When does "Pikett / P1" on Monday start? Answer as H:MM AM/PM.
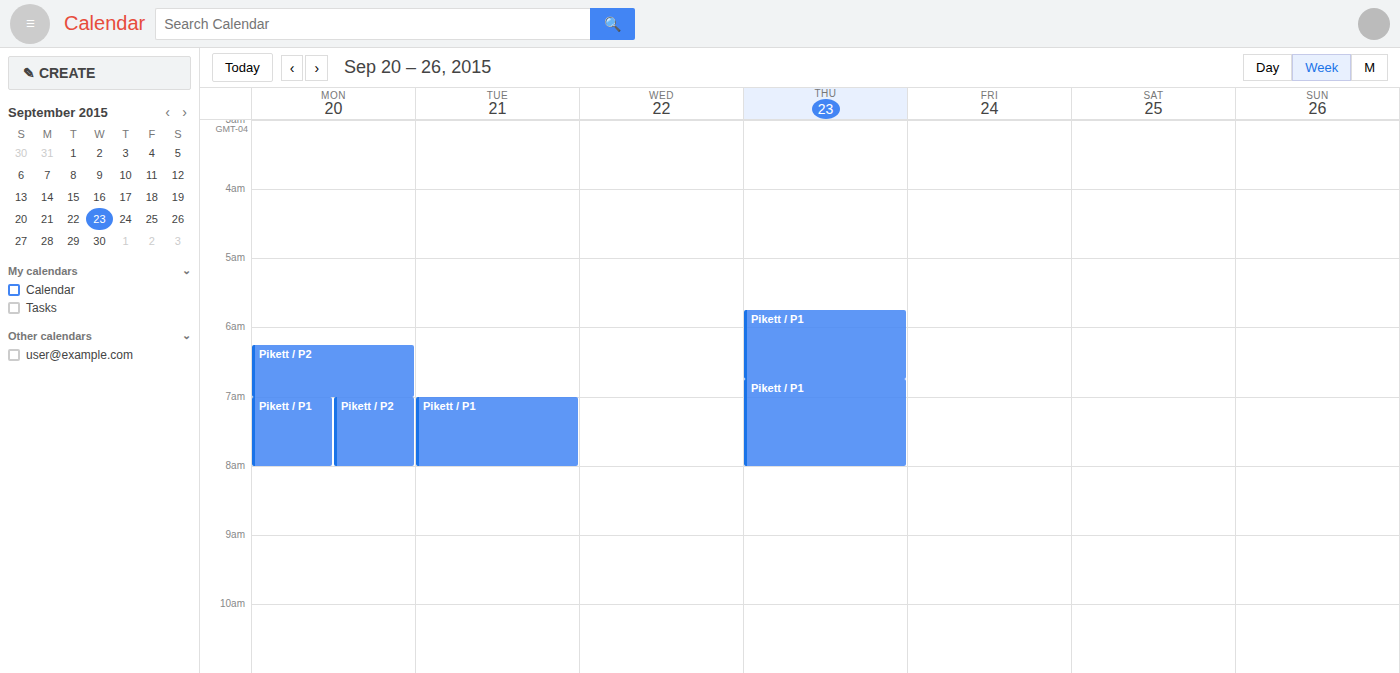
7:00 AM